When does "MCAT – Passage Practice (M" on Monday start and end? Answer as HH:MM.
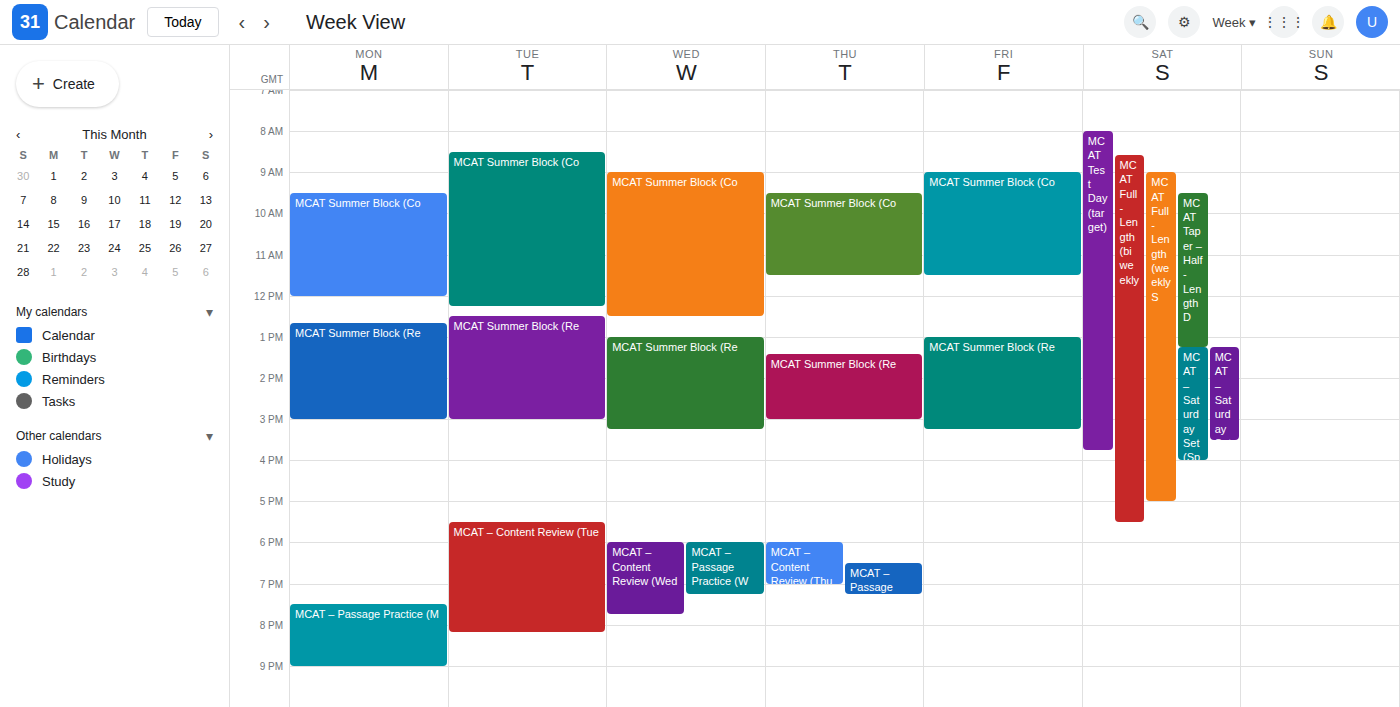
19:30 to 21:00